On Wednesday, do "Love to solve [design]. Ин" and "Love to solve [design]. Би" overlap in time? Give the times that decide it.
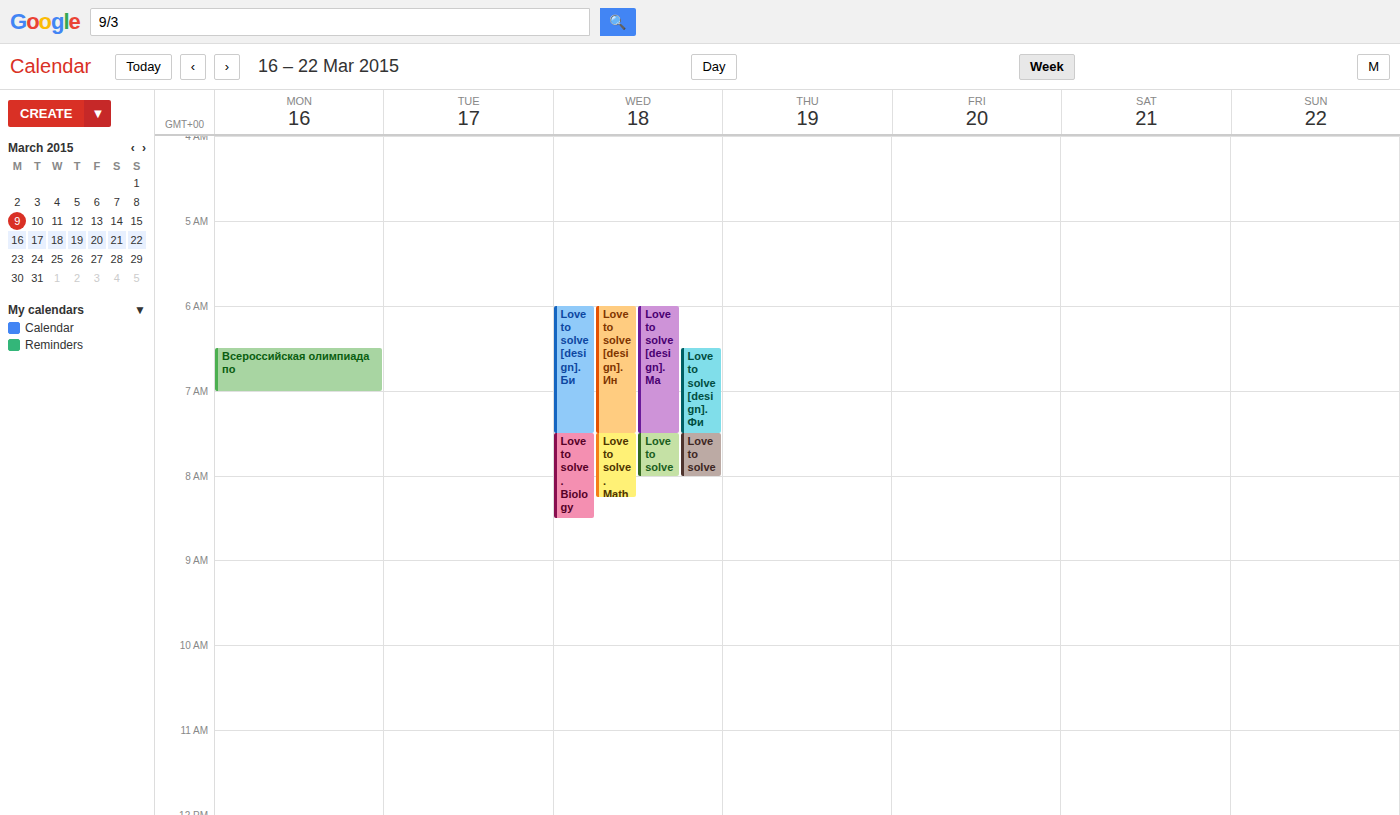
"Love to solve [design]. Би" runs 6:00 AM to 7:30 AM, inside "Love to solve [design]. Ин" -- they overlap.